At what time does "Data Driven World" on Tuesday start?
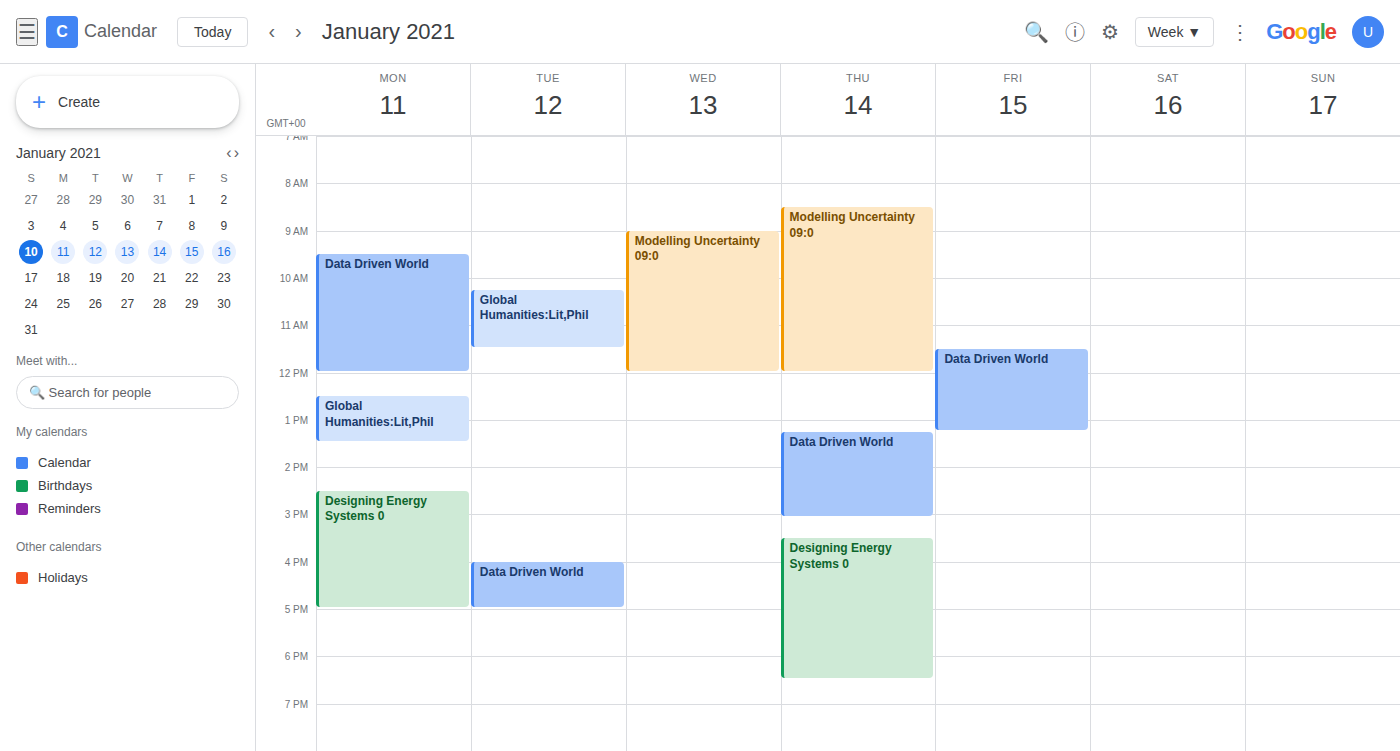
16:00